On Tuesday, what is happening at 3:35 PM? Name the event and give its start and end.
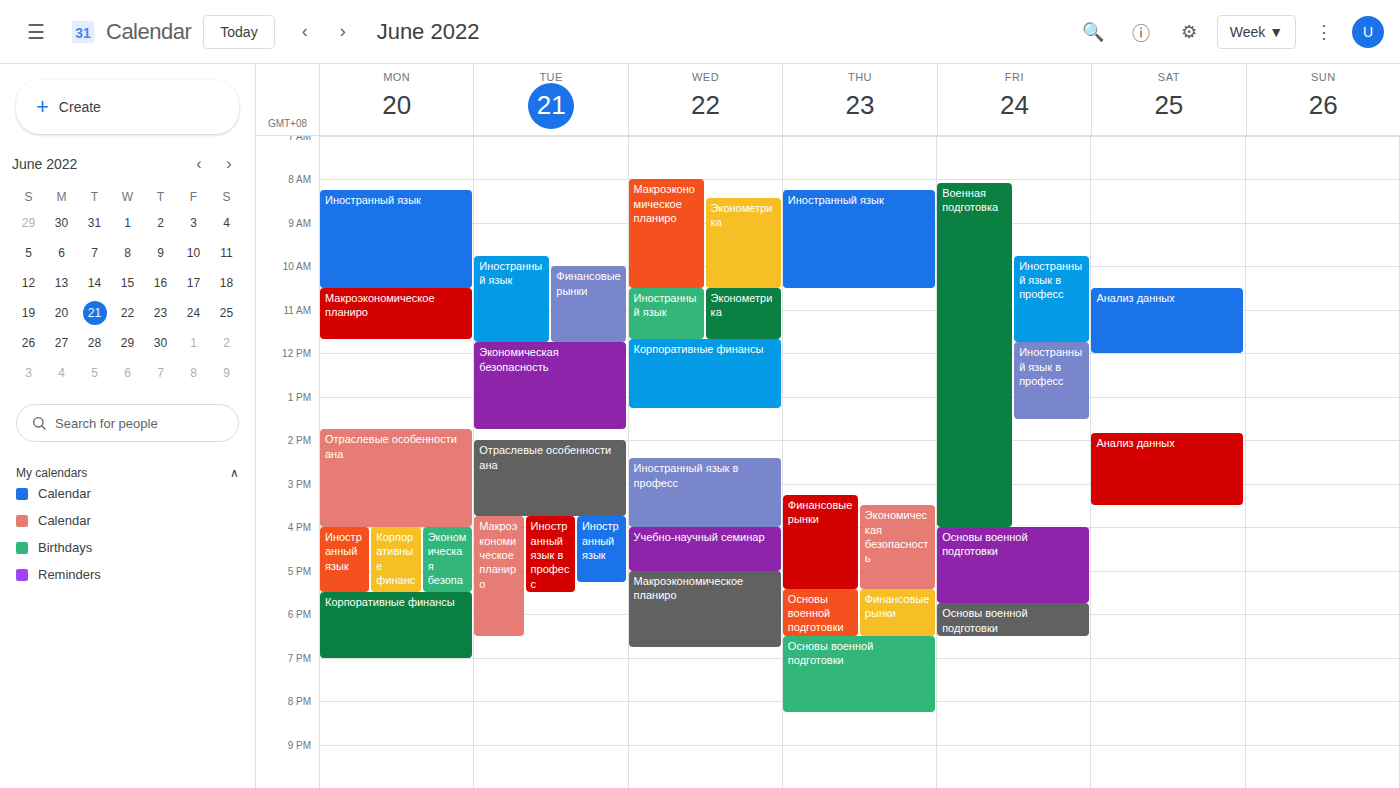
"Отраслевые особенности ана", 2:00 PM to 3:45 PM